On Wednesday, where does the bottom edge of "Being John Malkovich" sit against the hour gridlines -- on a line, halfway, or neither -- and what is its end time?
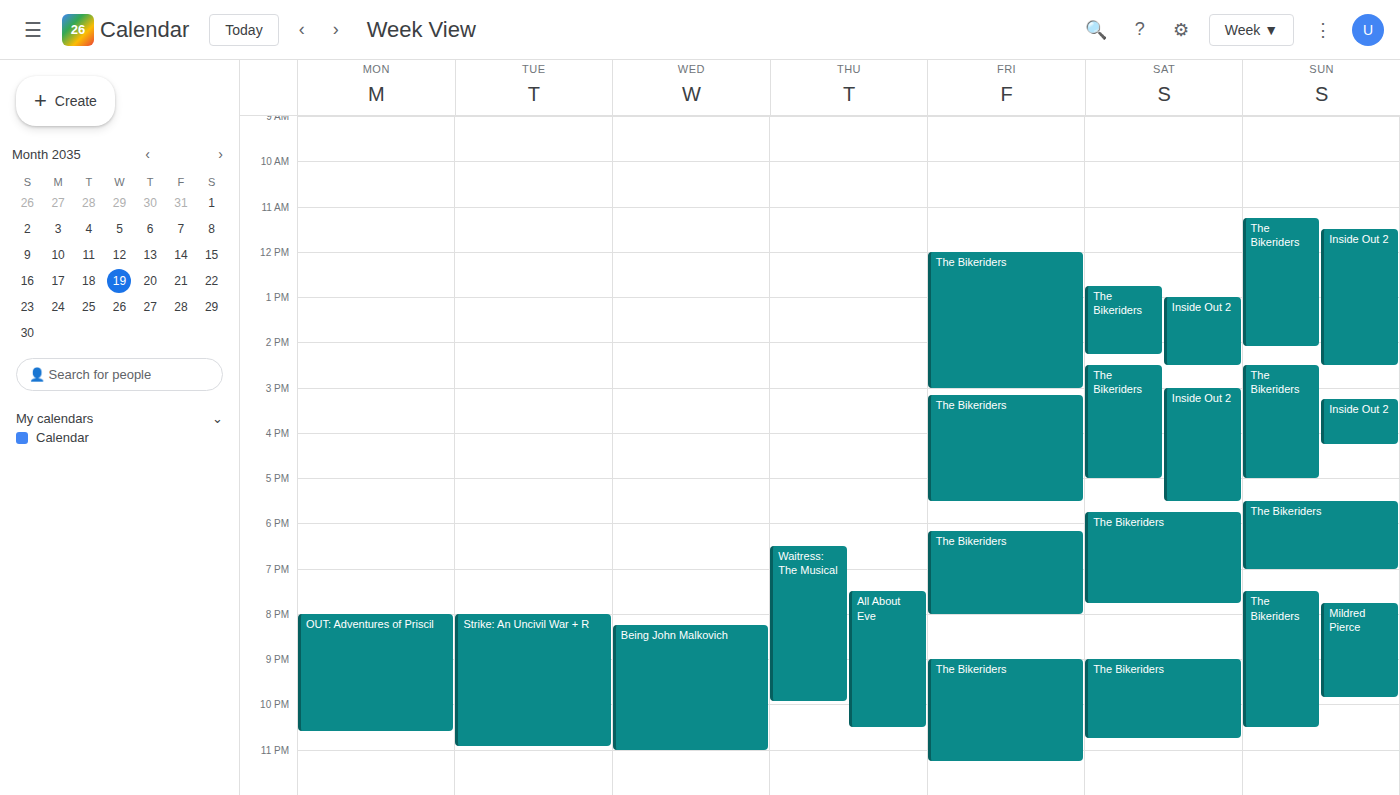
11:00 PM -- exactly on the 11 PM line.